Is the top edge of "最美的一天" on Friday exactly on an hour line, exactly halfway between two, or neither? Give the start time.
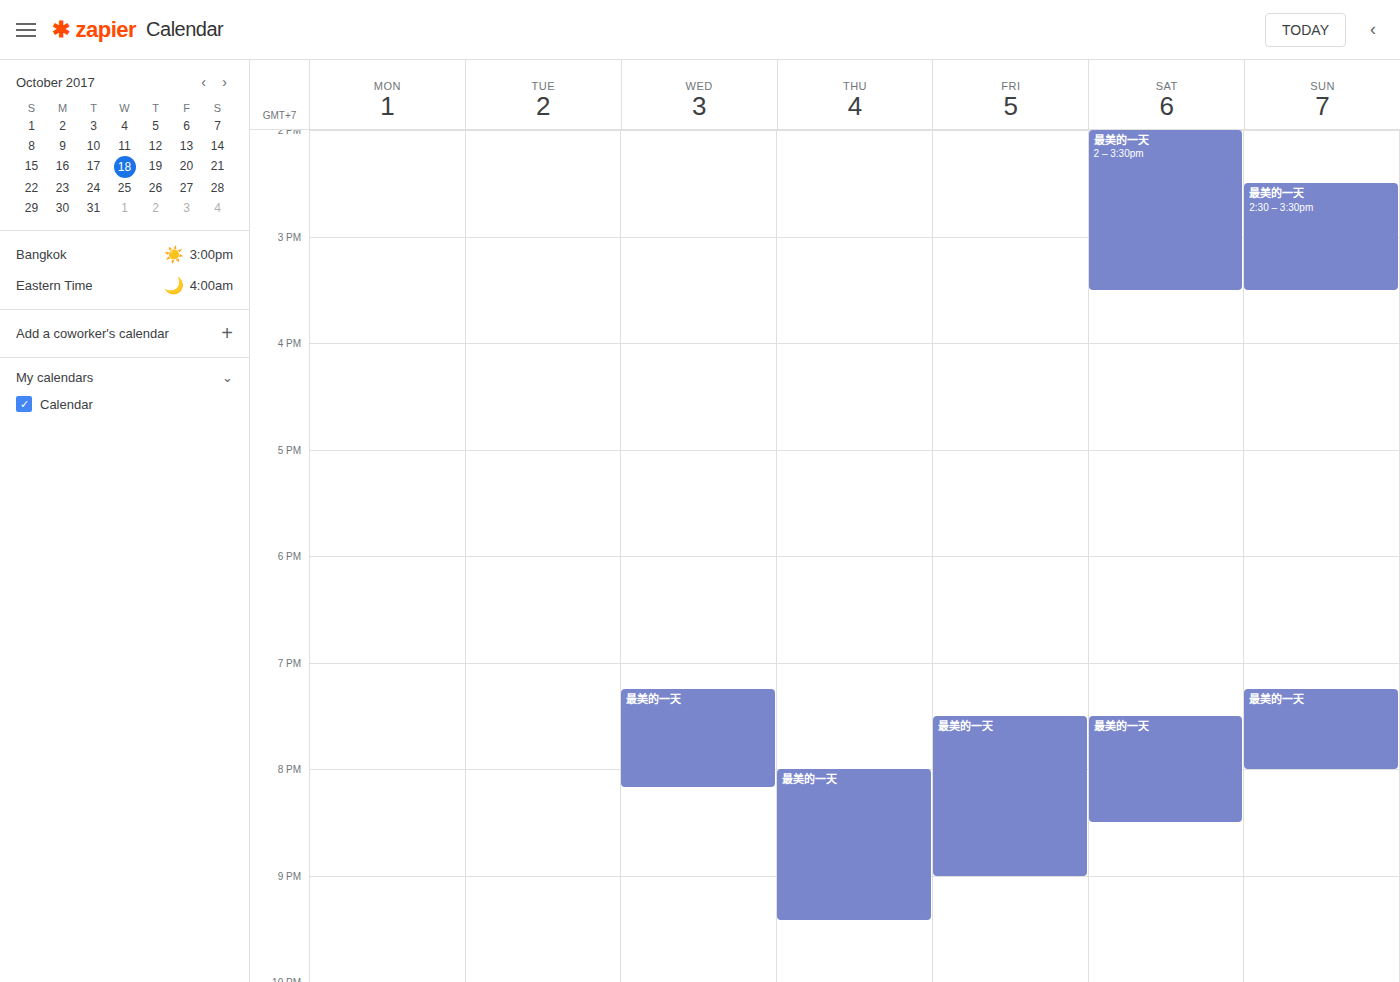
7:30 PM -- halfway between the 7 PM and 8 PM lines.